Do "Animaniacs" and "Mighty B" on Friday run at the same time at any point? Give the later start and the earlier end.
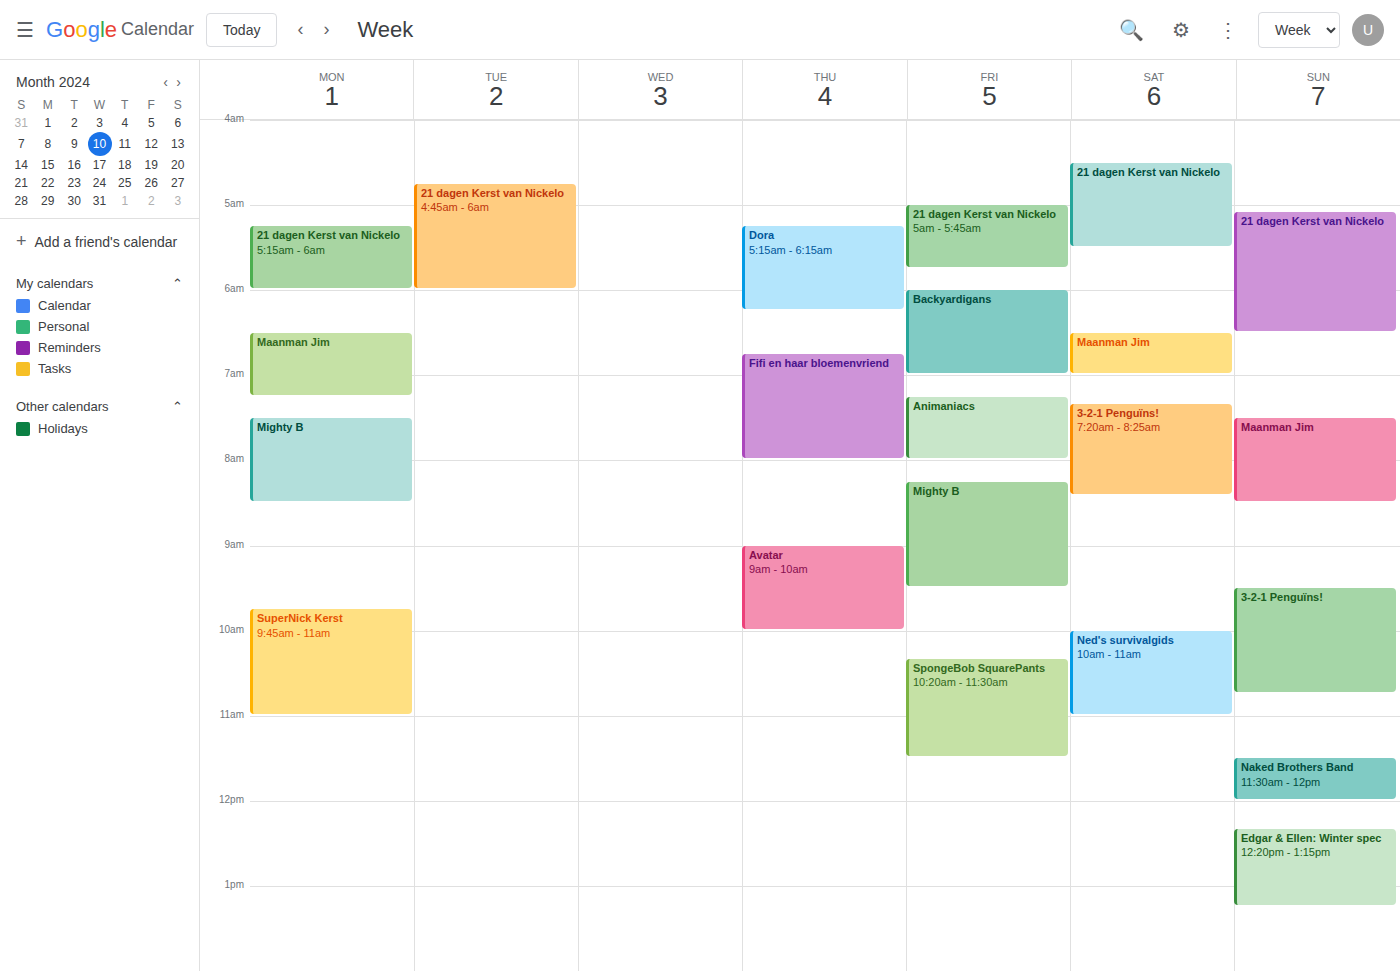
"Animaniacs" ends at 08:00 and "Mighty B" starts at 08:15 -- no overlap.